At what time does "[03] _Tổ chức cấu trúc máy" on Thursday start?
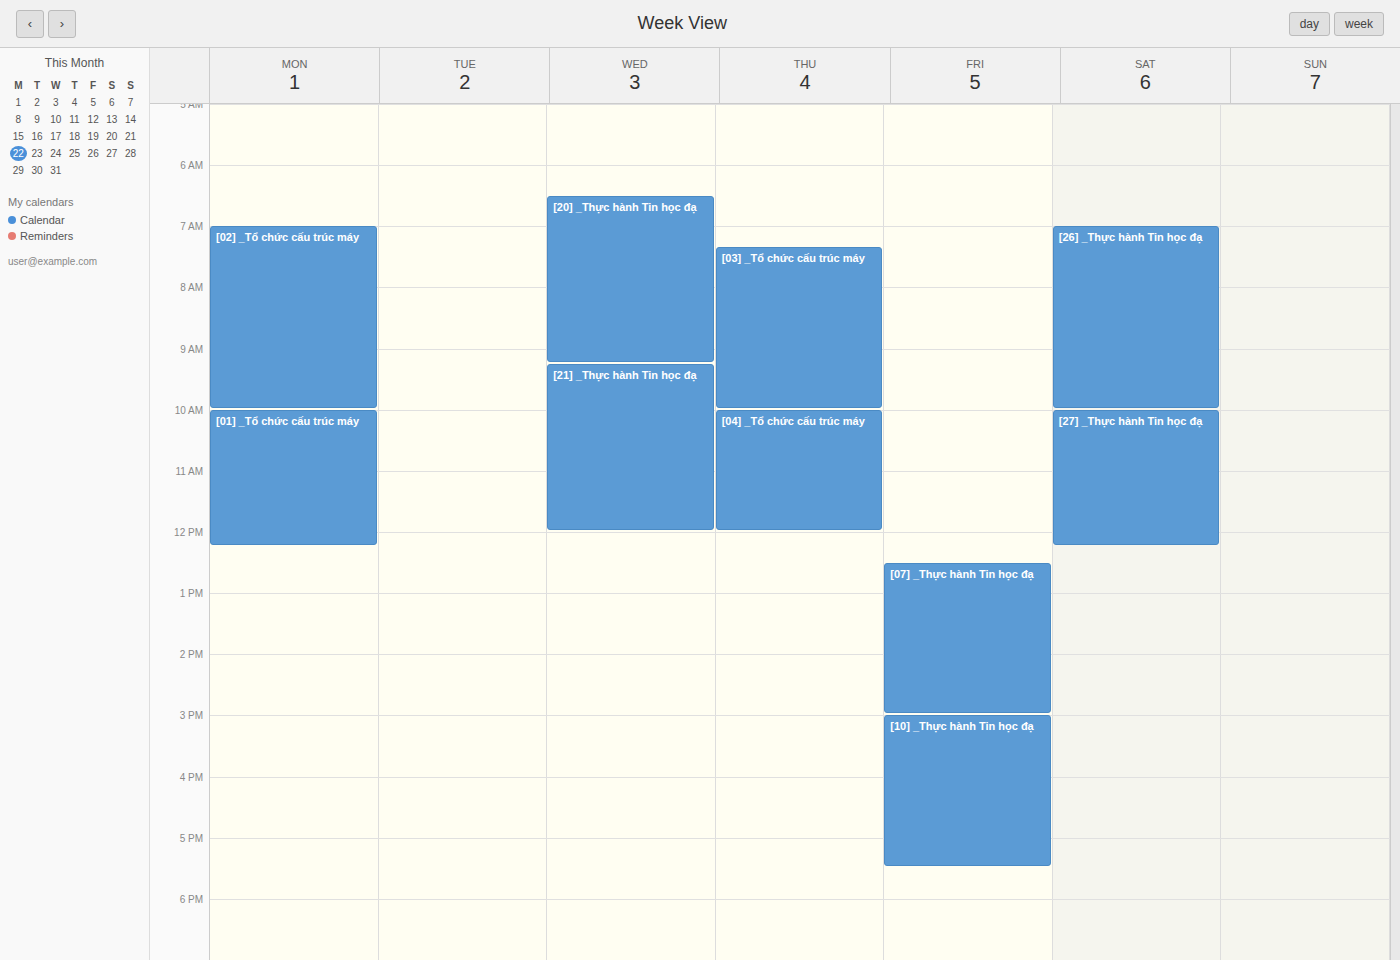
7:20 AM